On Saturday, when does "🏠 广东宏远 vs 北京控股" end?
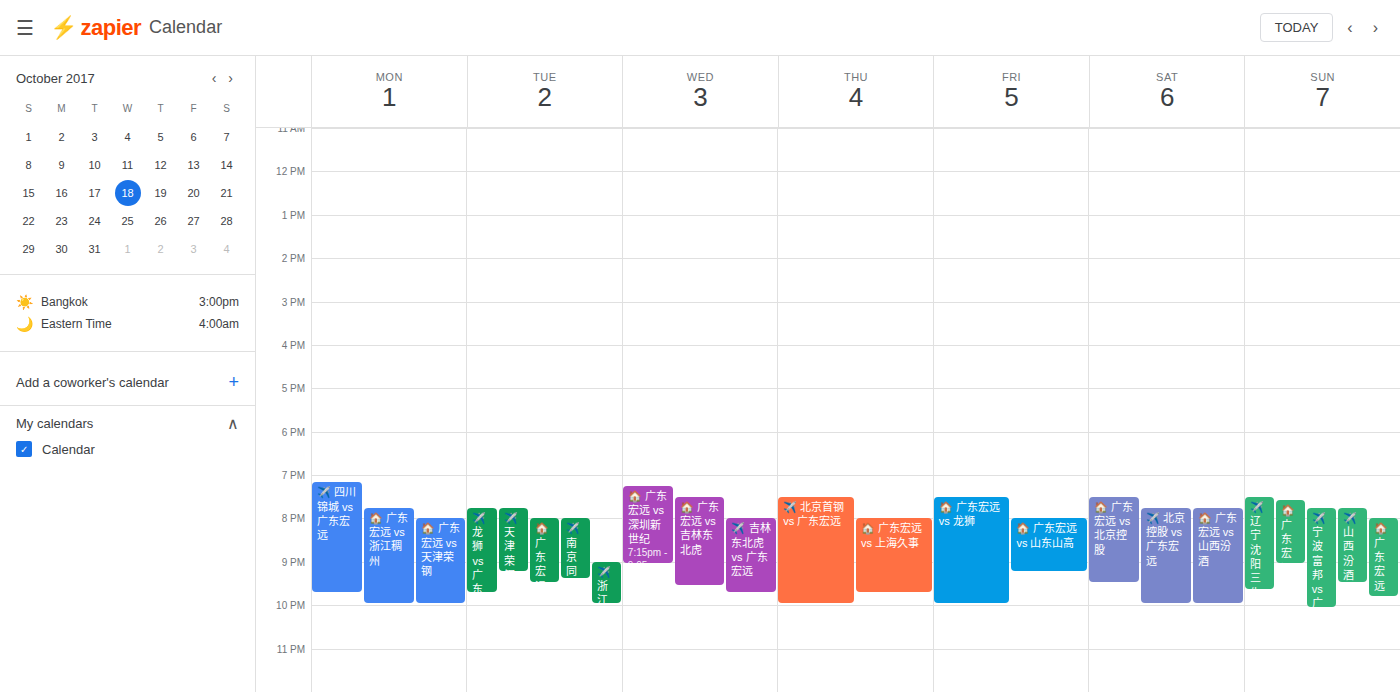
9:30 PM